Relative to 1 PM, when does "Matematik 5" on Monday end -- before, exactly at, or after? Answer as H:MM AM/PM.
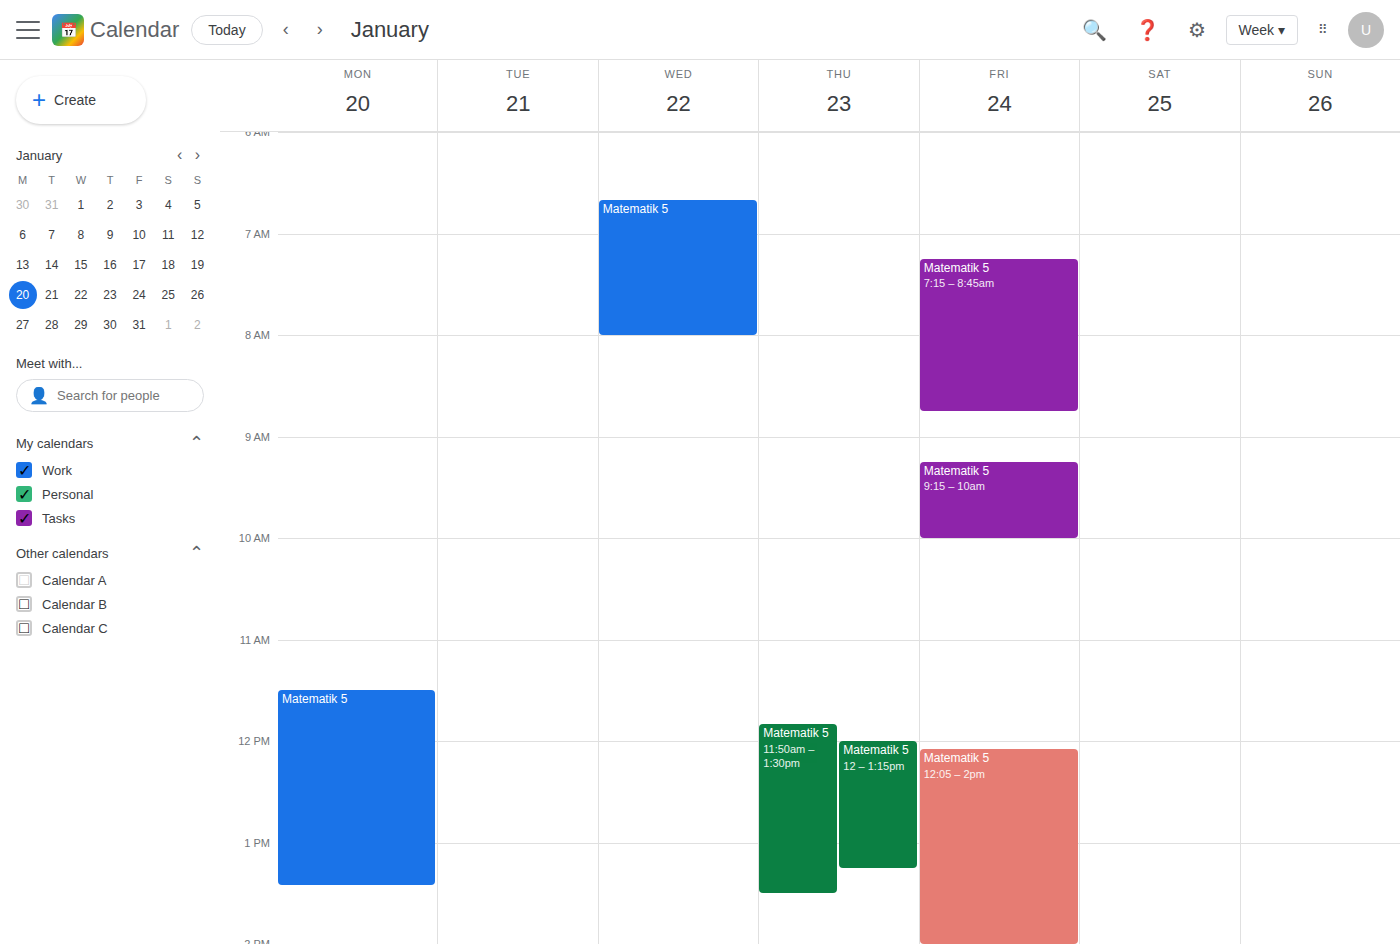
1:25 PM -- after 1 PM, 25 minutes below the 1 PM line.